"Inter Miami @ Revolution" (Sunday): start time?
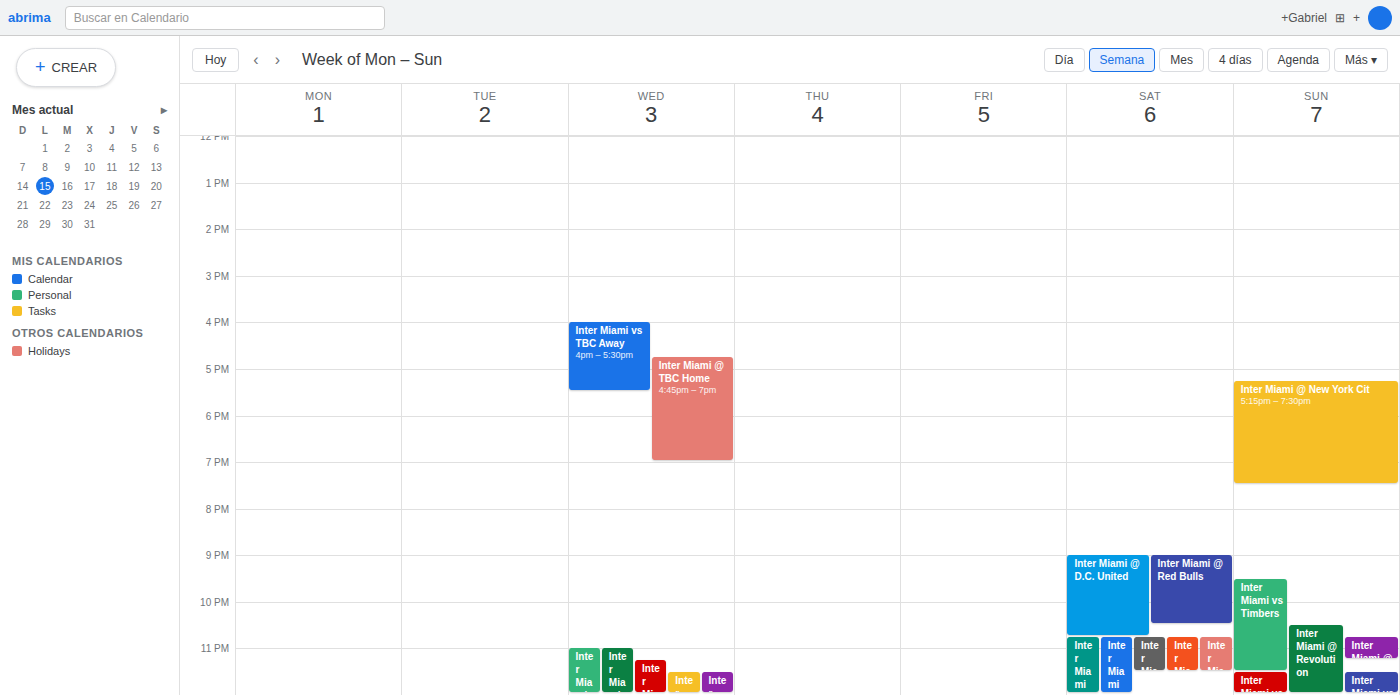
10:30 PM